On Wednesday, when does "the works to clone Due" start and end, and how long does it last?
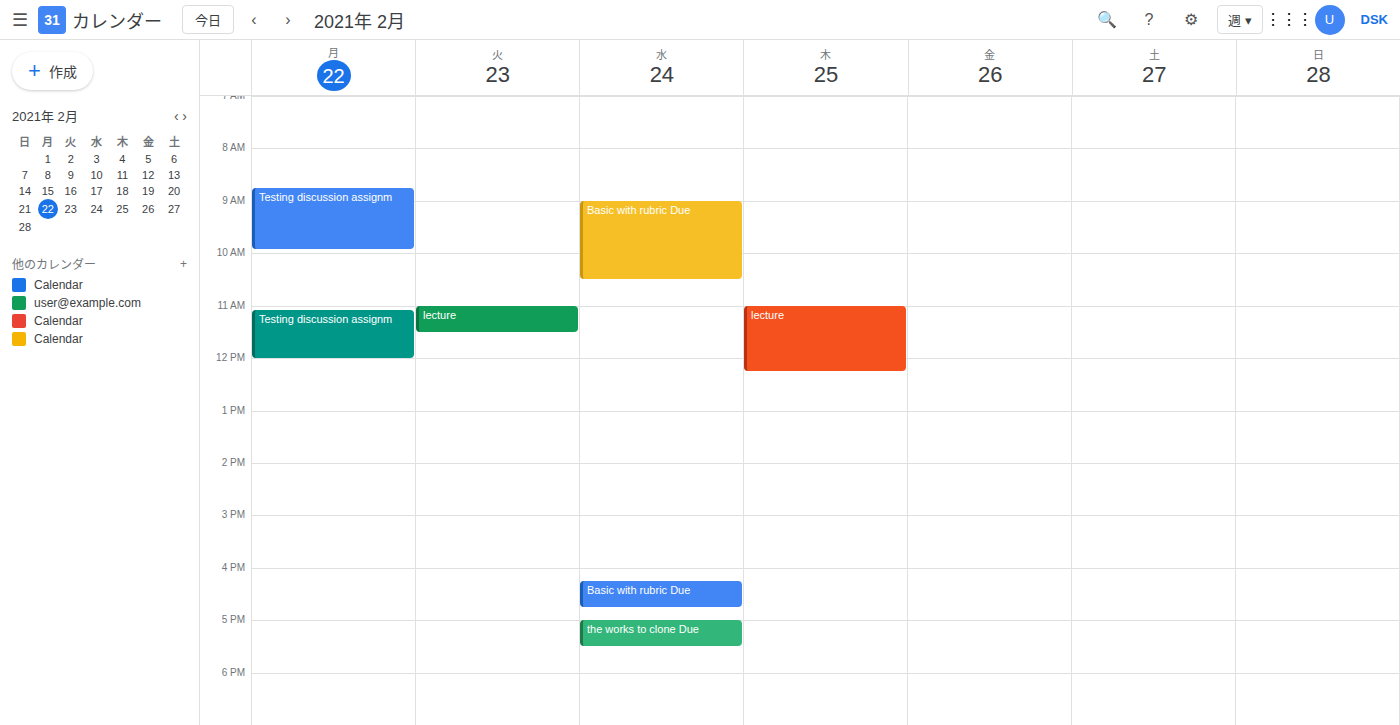
5:00 PM to 5:30 PM, 30 minutes